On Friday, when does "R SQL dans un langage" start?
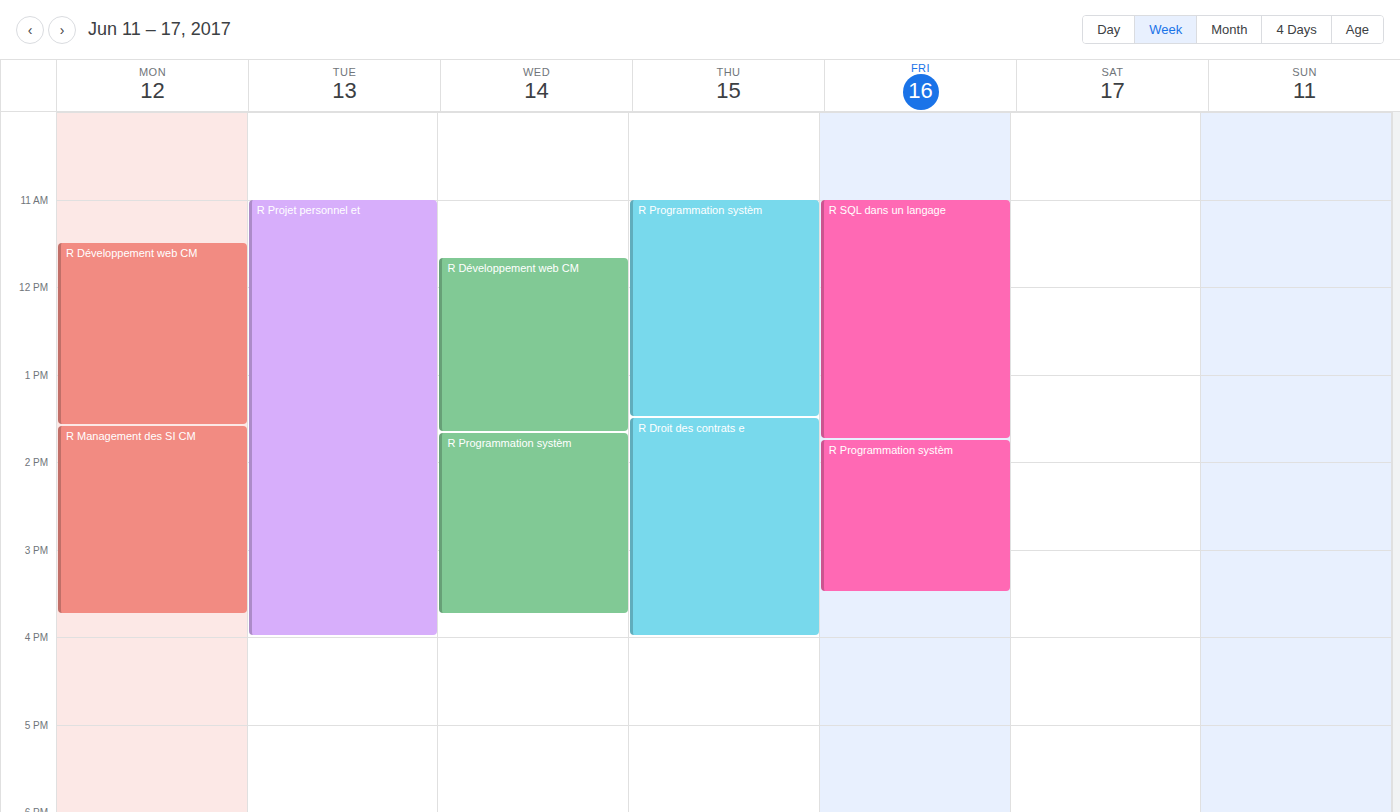
11:00 AM